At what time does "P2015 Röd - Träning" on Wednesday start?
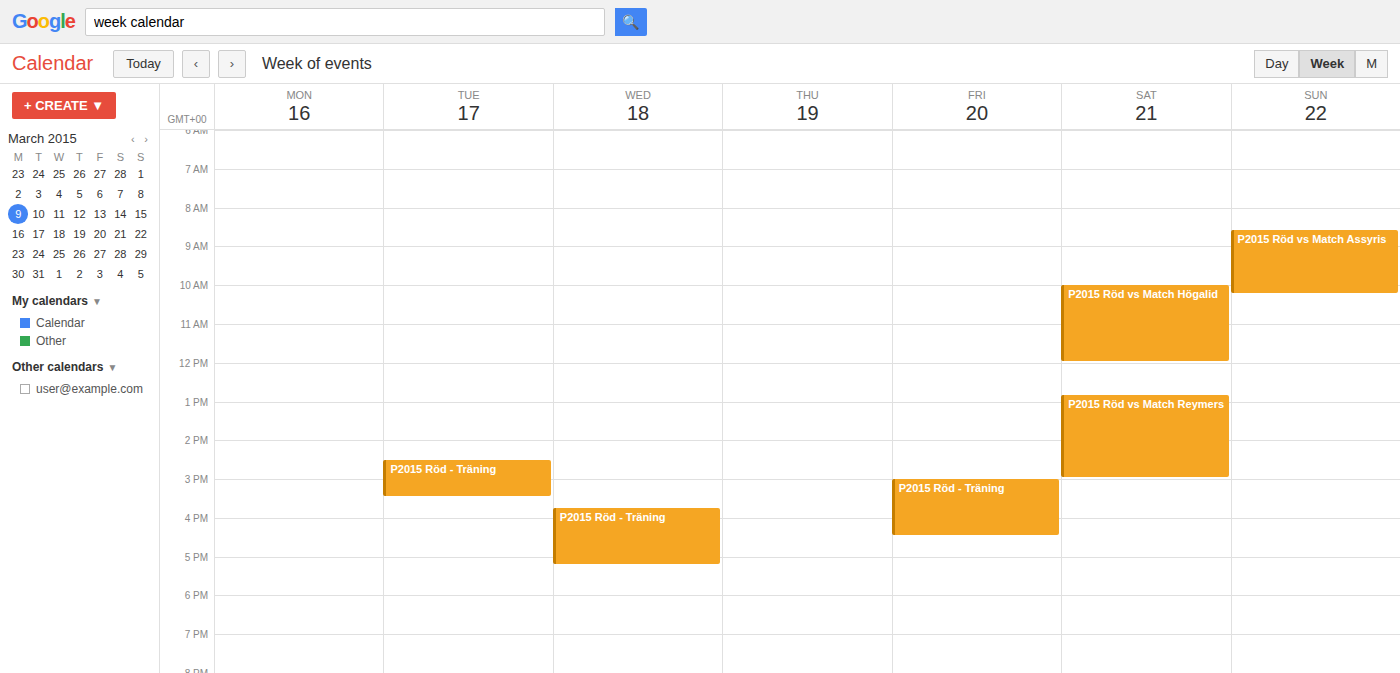
3:45 PM